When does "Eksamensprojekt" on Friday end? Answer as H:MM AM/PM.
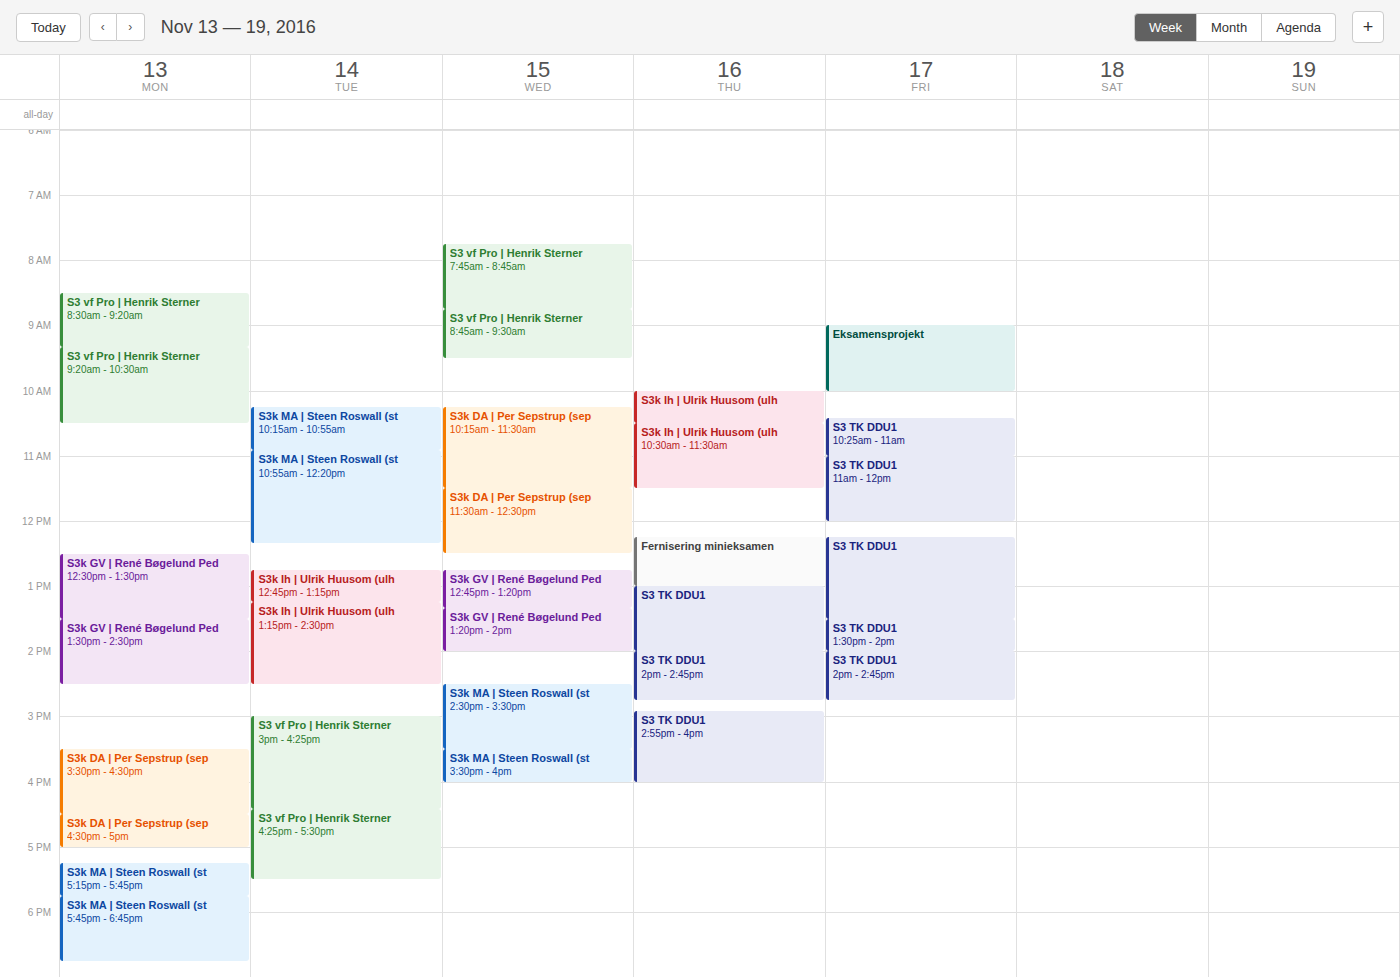
10:00 AM